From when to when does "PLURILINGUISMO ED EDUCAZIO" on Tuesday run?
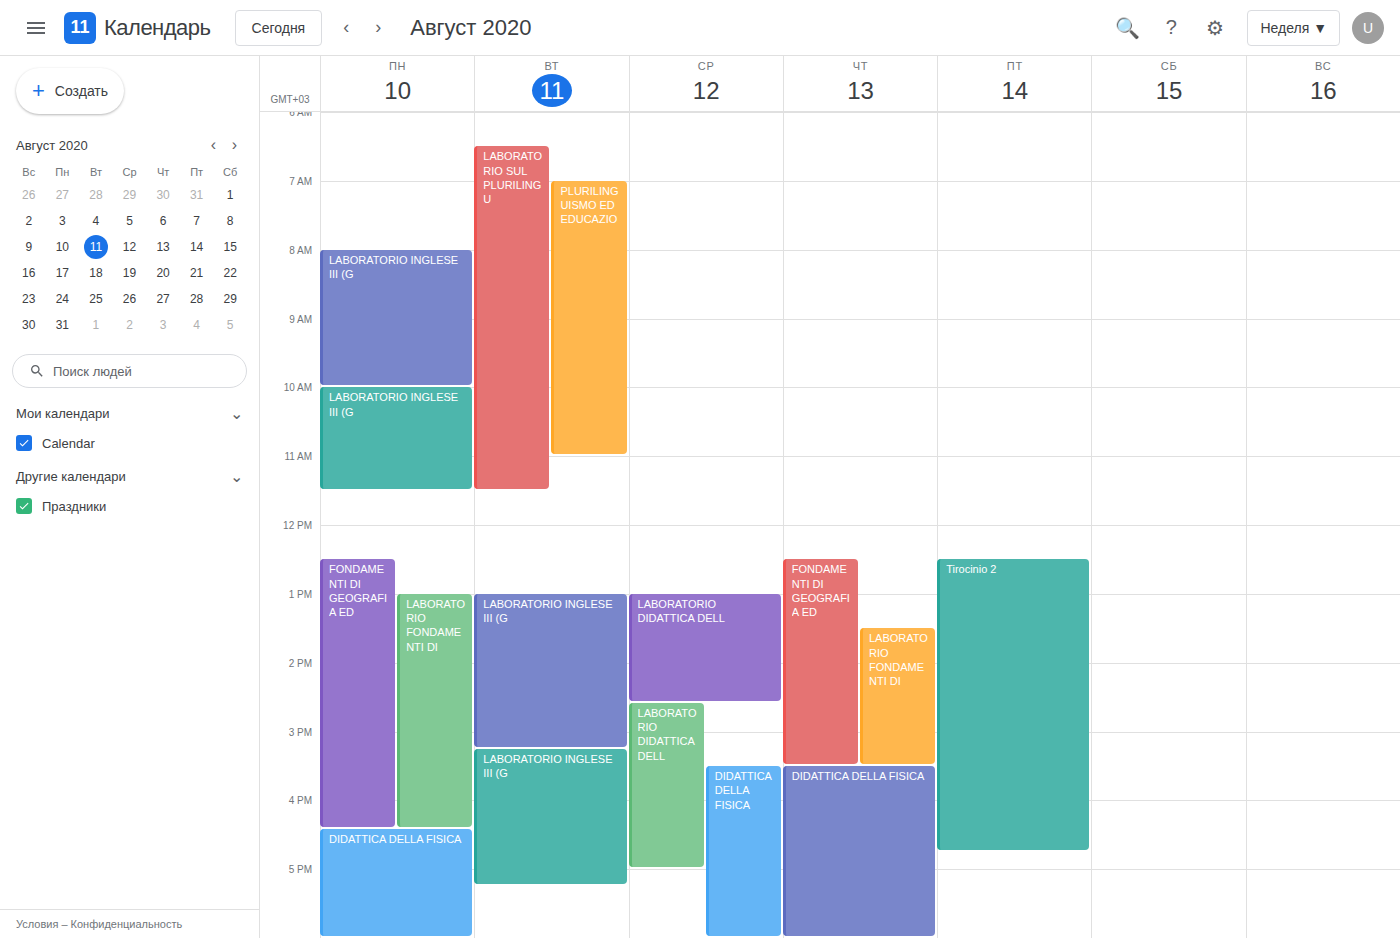
7:00 AM to 11:00 AM